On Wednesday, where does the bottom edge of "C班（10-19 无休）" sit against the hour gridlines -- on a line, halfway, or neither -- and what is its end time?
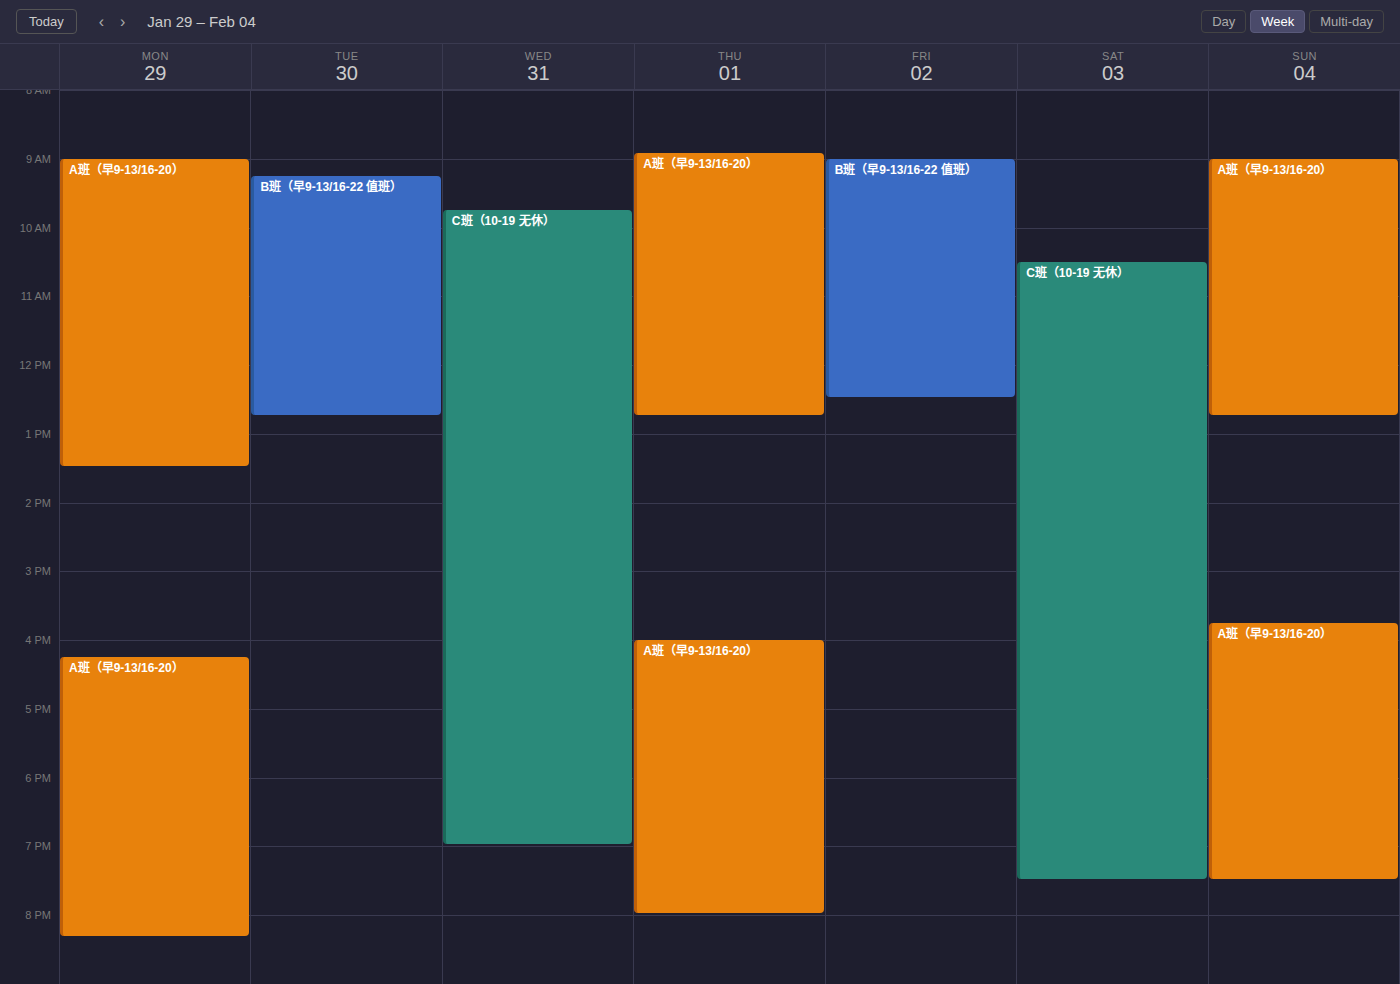
7:00 PM -- exactly on the 7 PM line.